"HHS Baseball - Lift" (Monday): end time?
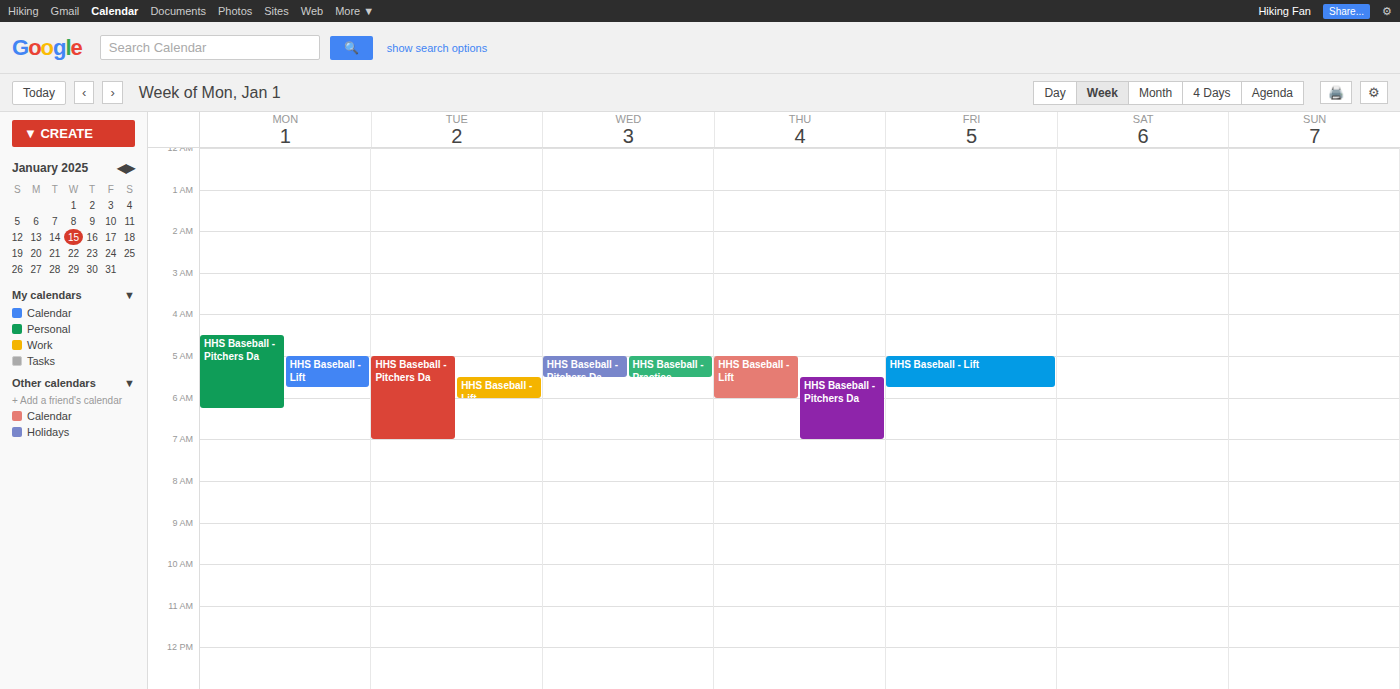
5:45 AM